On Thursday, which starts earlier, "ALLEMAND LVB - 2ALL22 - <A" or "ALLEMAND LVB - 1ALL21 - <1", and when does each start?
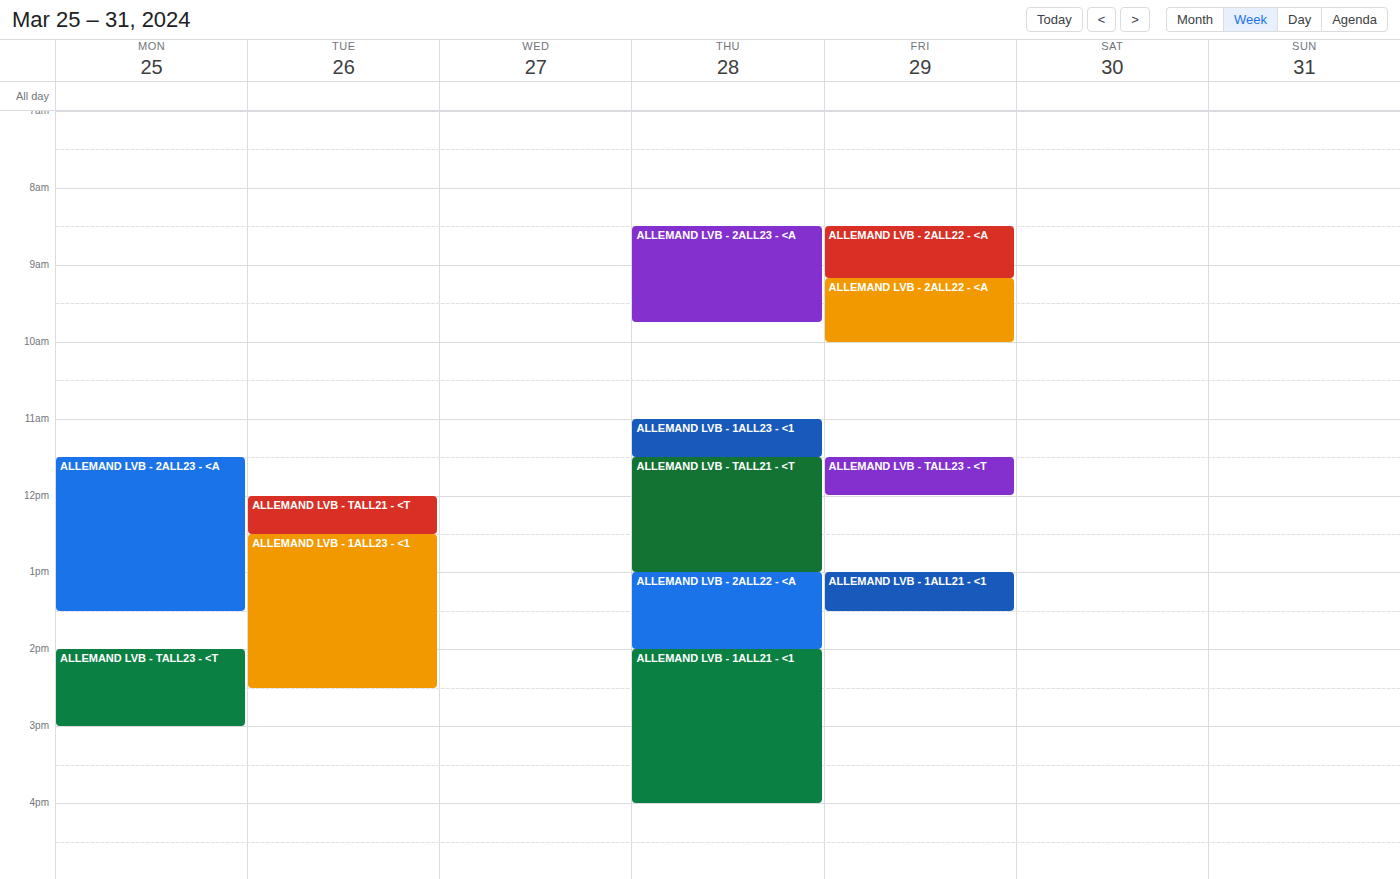
"ALLEMAND LVB - 2ALL22 - <A" 1:00 PM; "ALLEMAND LVB - 1ALL21 - <1" 2:00 PM.